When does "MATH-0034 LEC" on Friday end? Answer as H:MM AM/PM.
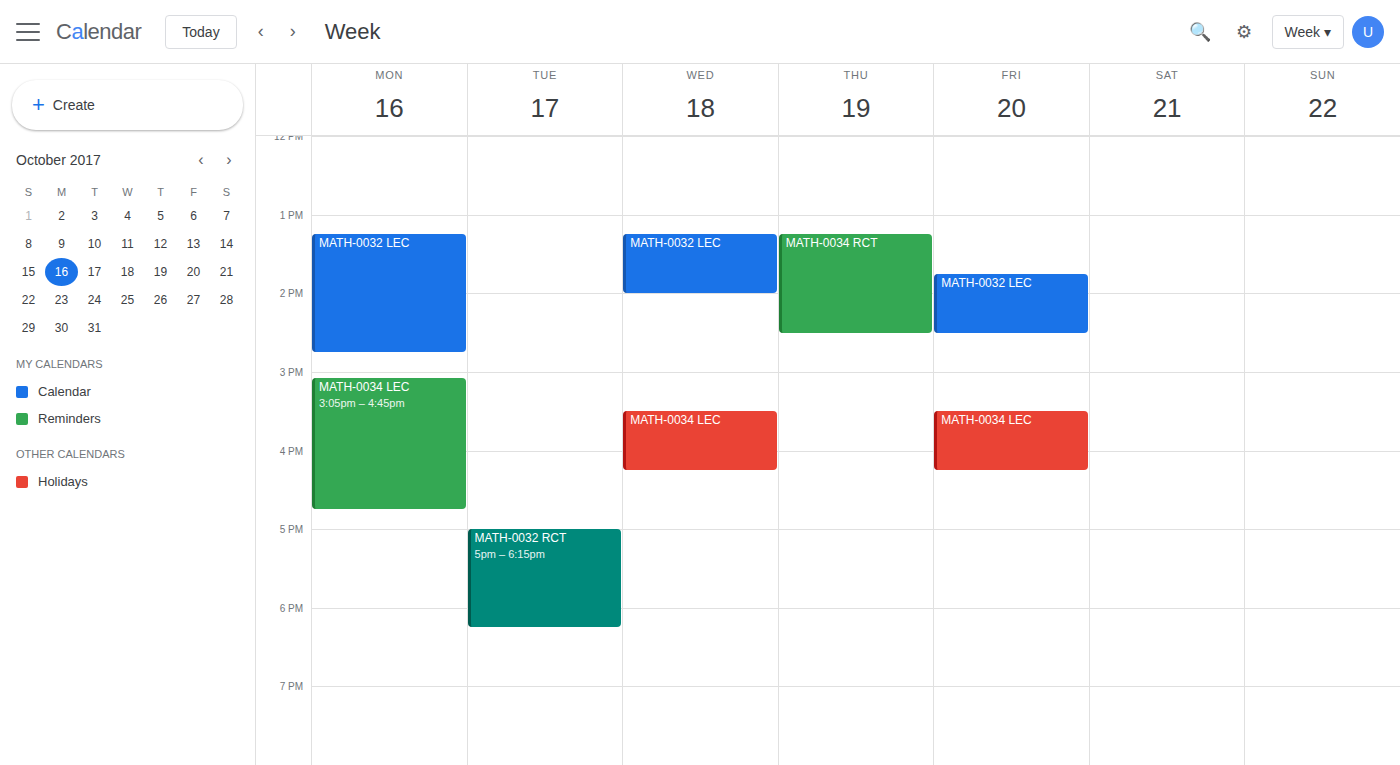
4:15 PM